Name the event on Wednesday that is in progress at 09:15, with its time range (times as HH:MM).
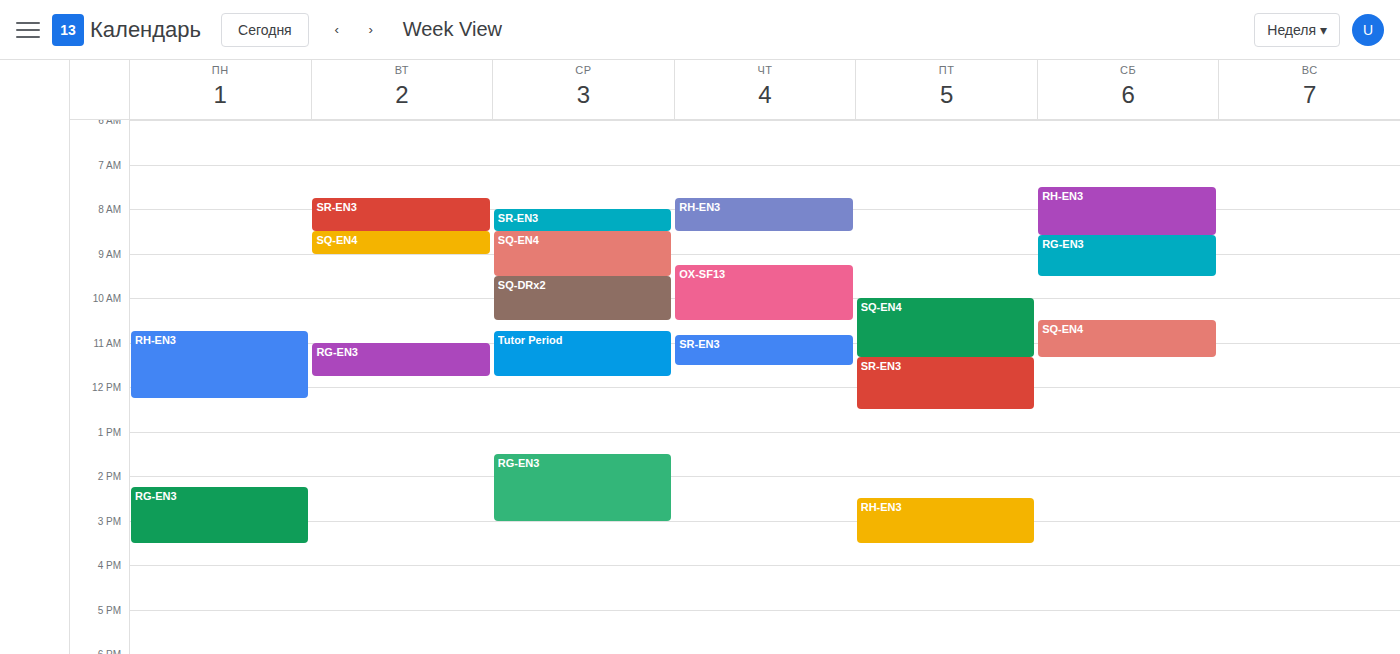
"SQ-EN4", 08:30 to 09:30